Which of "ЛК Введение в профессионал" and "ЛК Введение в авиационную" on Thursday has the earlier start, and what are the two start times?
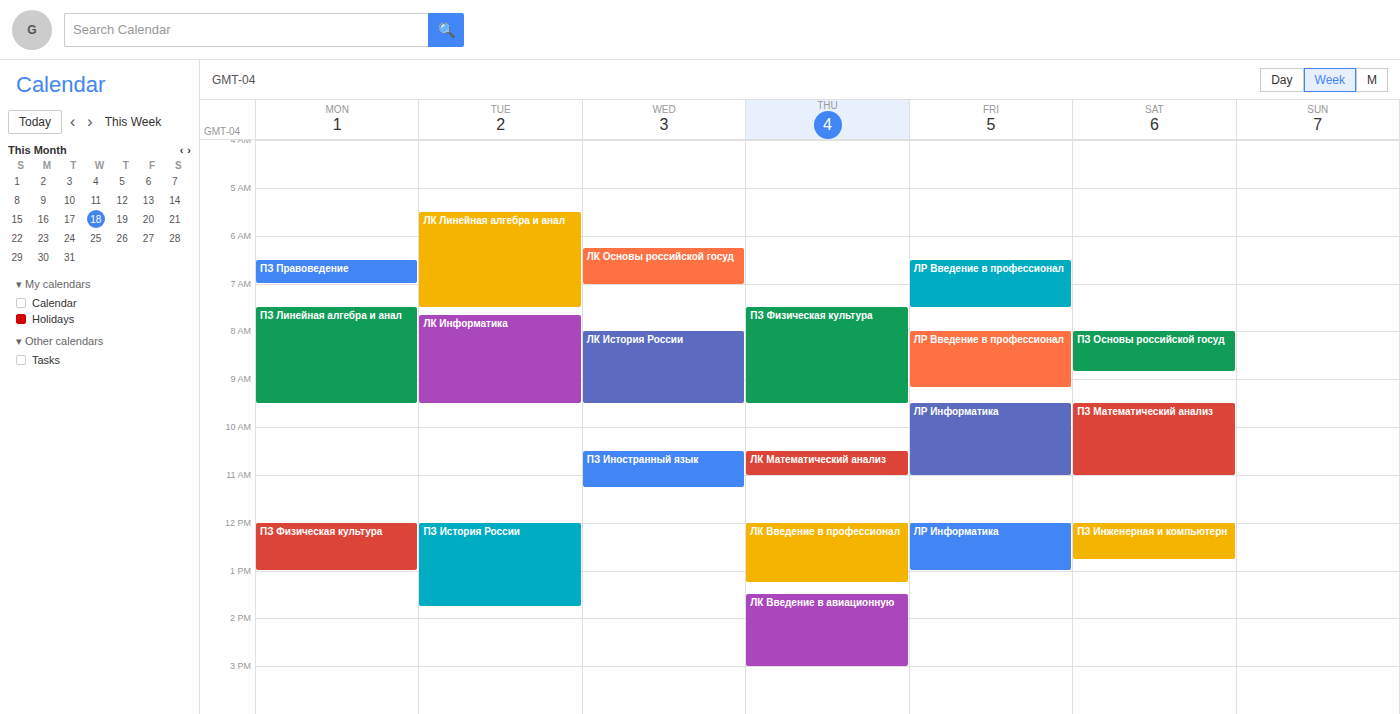
"ЛК Введение в профессионал" 12:00 PM; "ЛК Введение в авиационную" 1:30 PM.